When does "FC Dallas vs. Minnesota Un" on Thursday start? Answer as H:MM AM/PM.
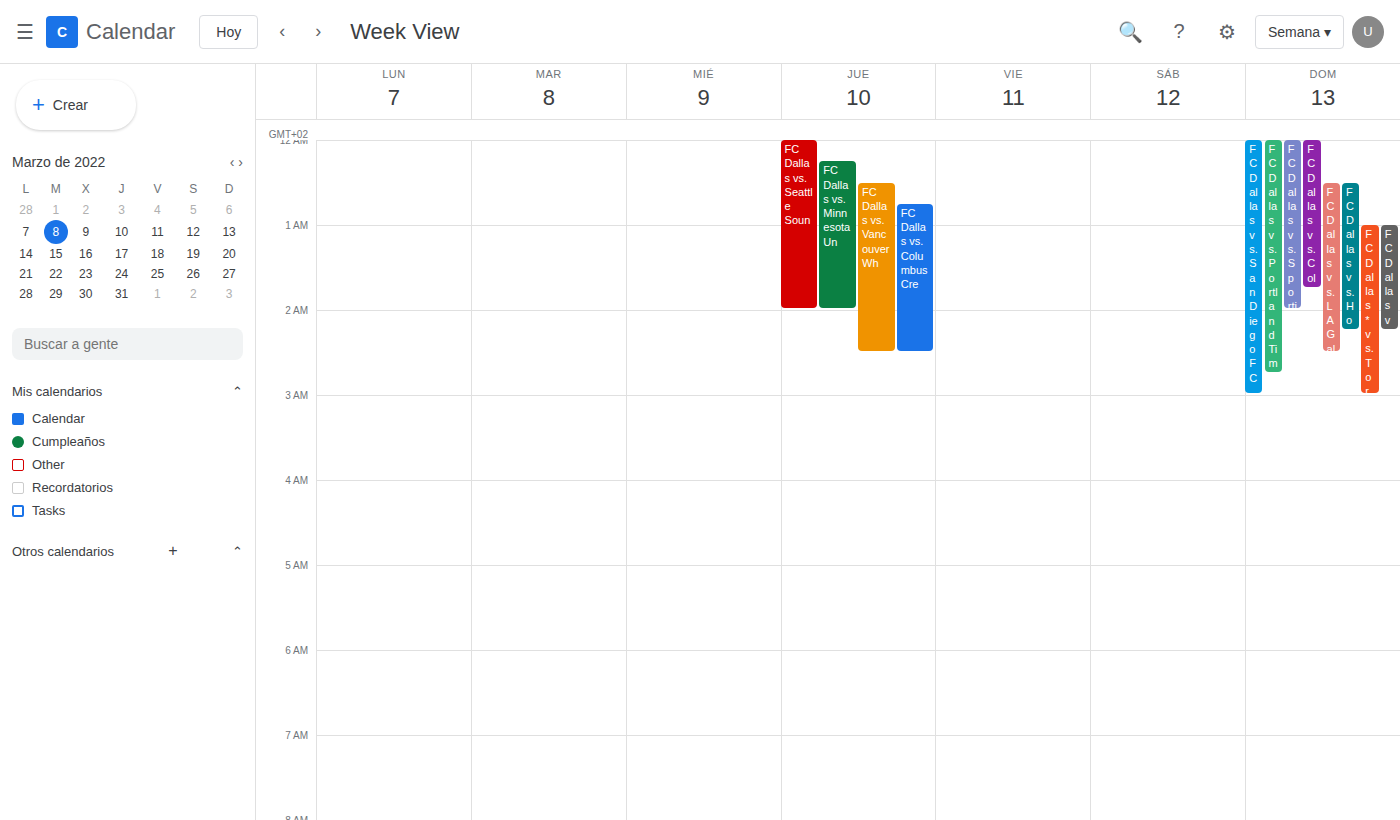
12:15 AM